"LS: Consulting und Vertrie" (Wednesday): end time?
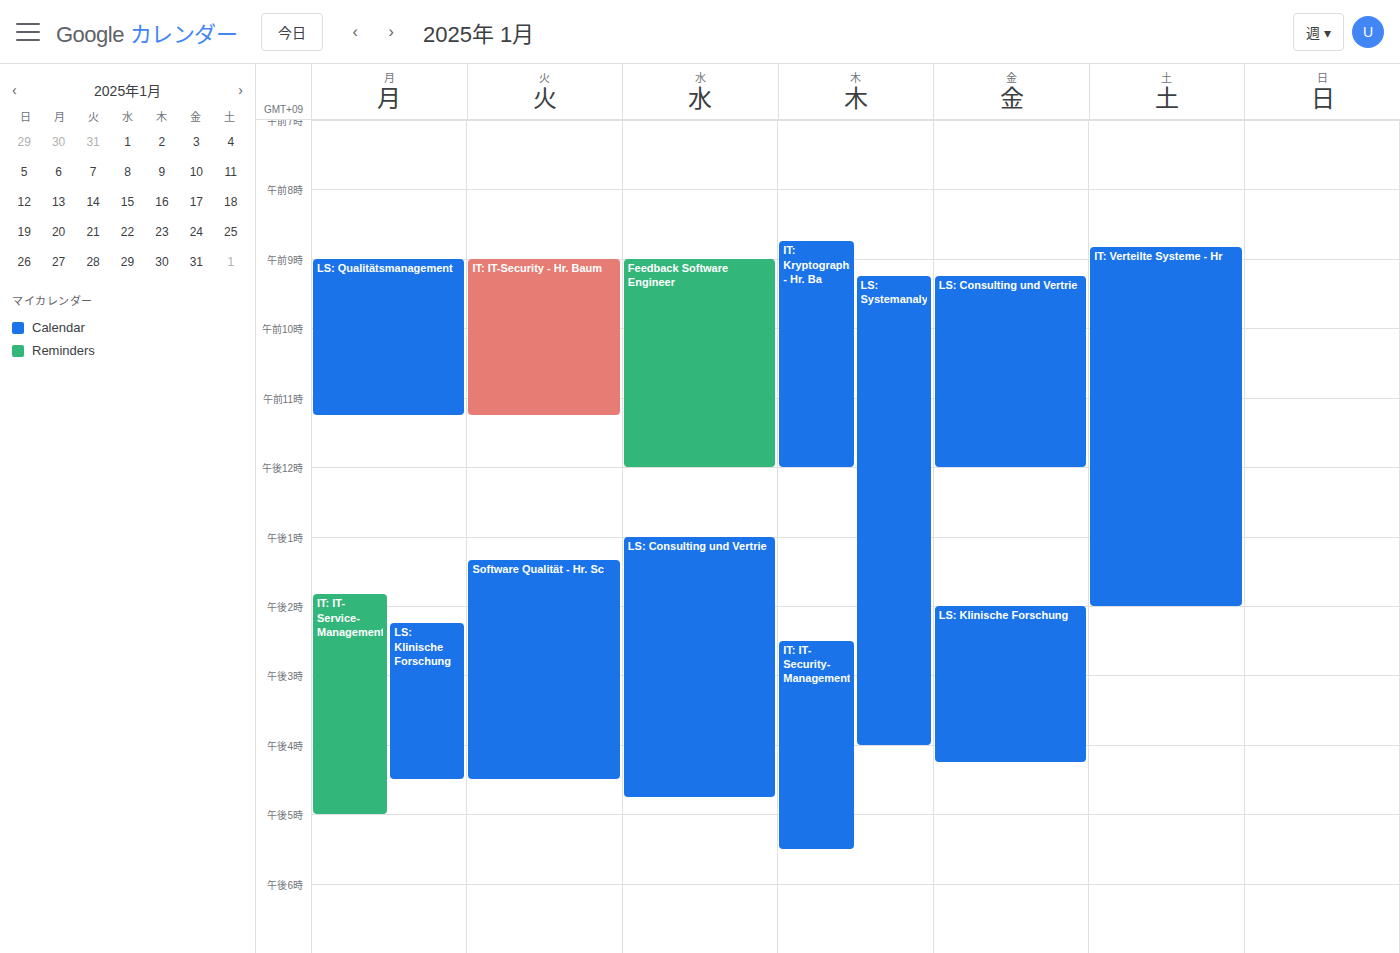
4:45 PM